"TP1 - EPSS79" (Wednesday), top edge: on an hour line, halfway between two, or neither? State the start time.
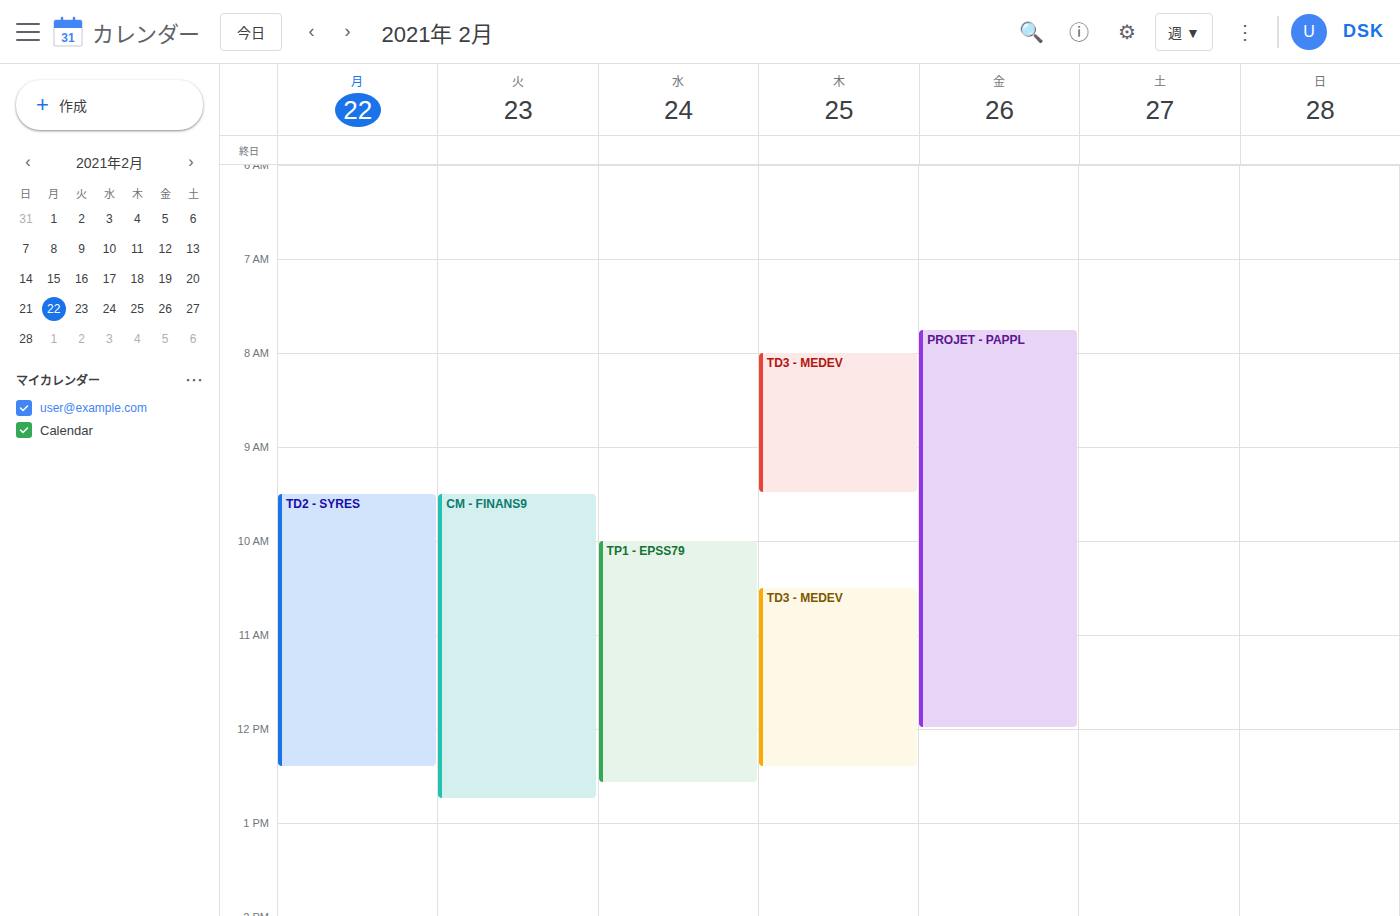
10:00 AM -- exactly on the 10 AM line.